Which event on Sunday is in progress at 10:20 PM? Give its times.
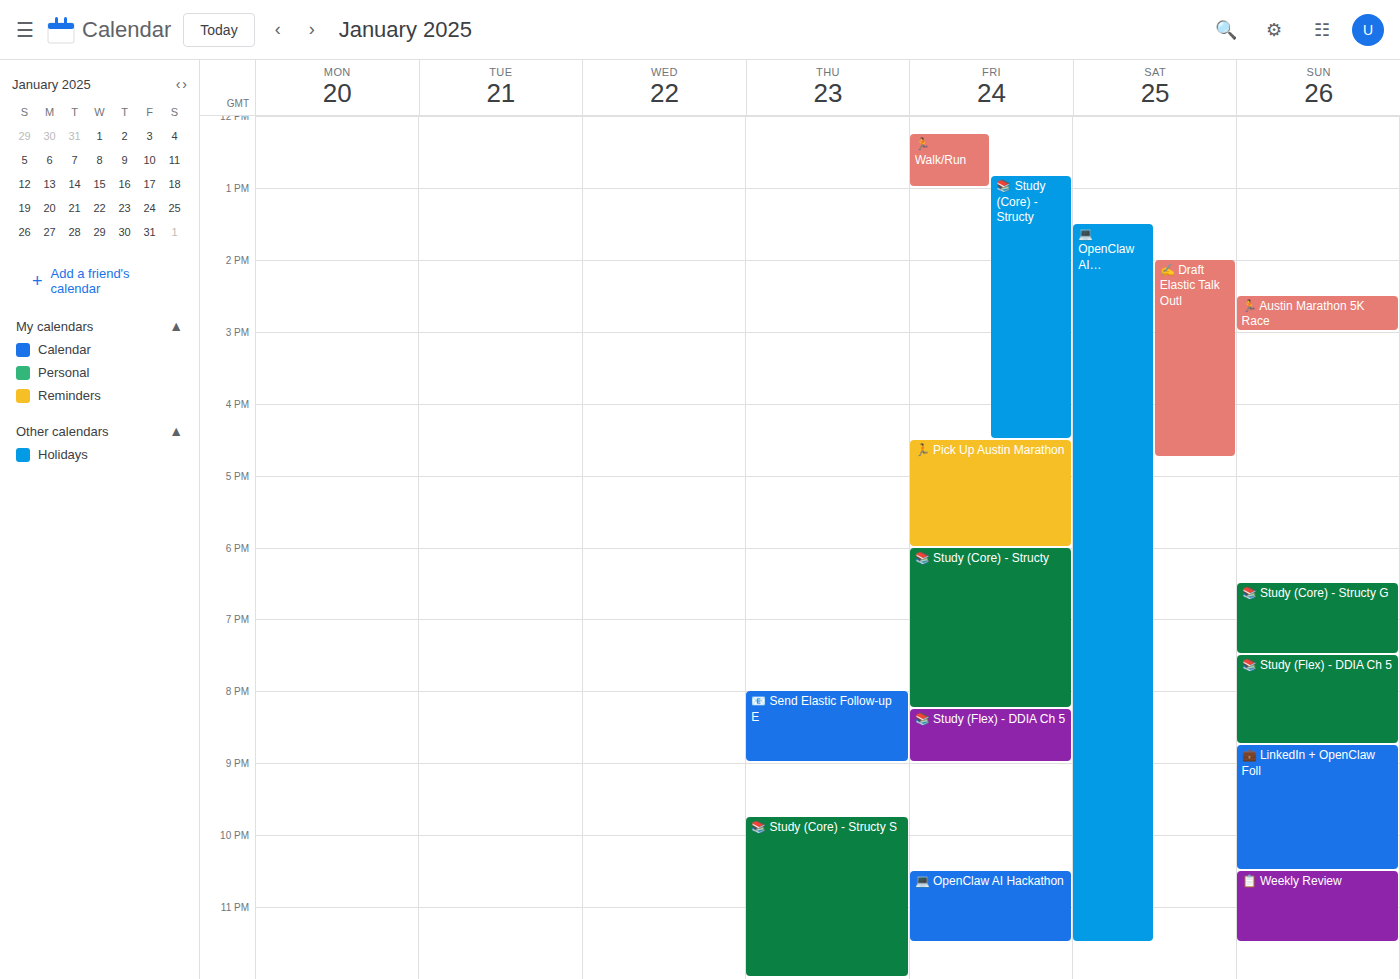
"💼 LinkedIn + OpenClaw Foll", 8:45 PM to 10:30 PM